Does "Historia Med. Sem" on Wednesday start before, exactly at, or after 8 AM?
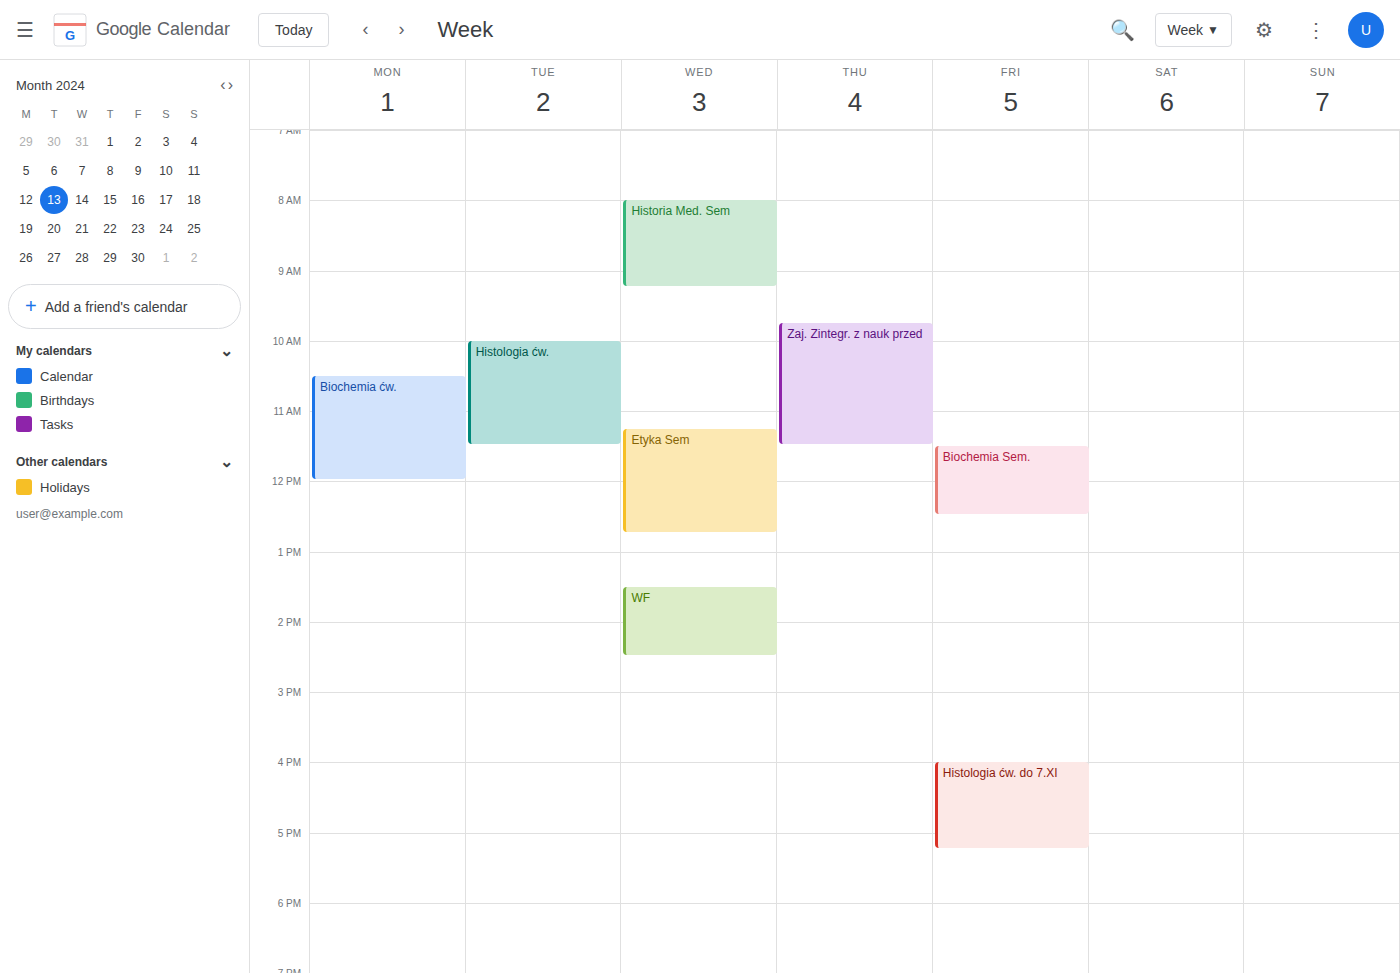
8:00 AM -- exactly at 8 AM, on the 8 AM line.